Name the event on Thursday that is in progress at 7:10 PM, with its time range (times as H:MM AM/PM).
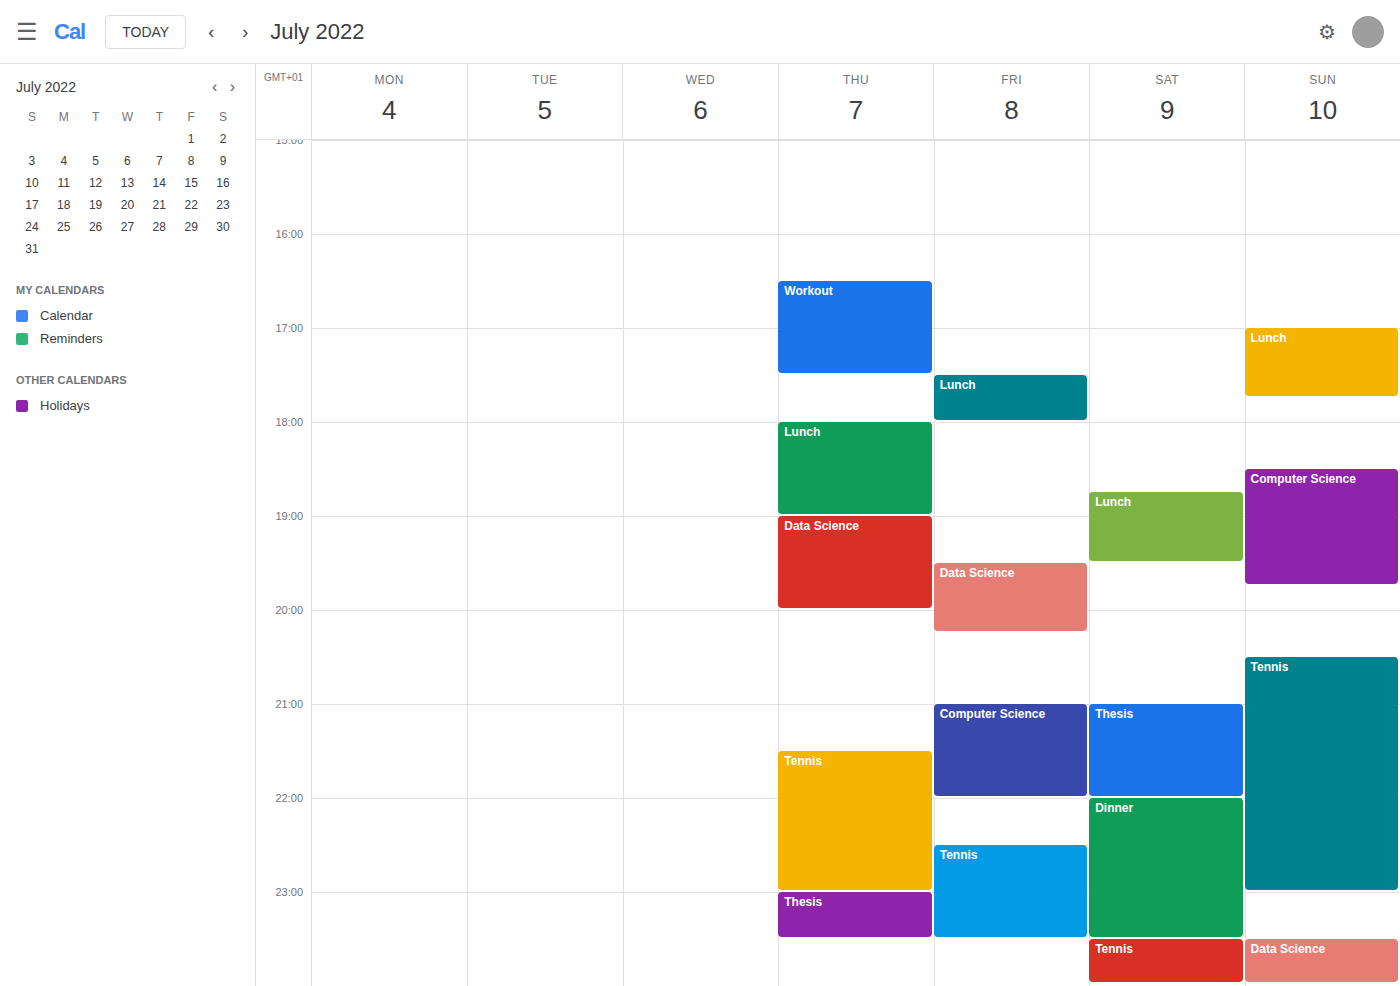
"Data Science", 7:00 PM to 8:00 PM